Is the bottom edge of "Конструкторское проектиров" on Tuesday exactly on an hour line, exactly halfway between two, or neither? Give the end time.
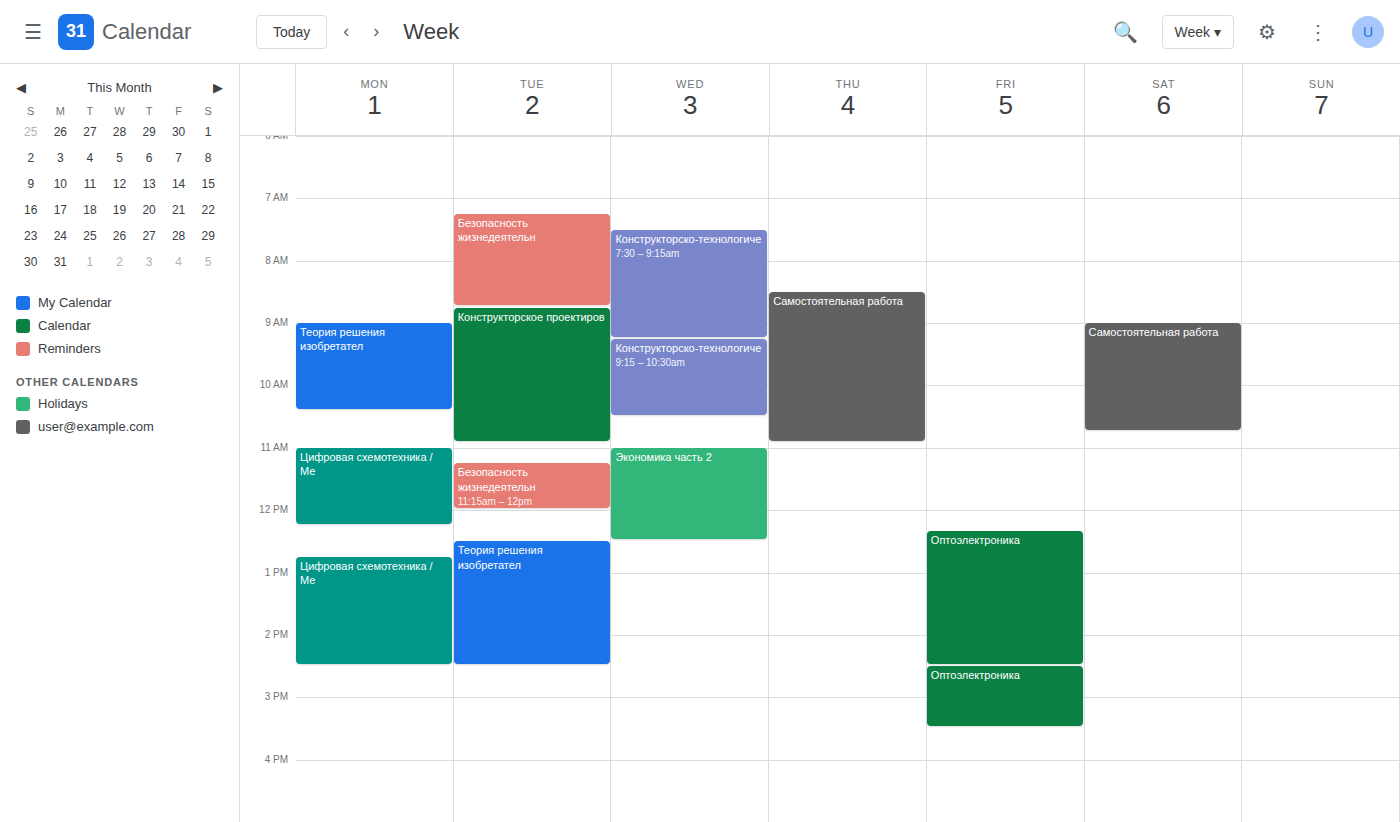
10:55 AM -- neither: 55 minutes below the 10 AM line and 5 minutes above the 11 AM line.